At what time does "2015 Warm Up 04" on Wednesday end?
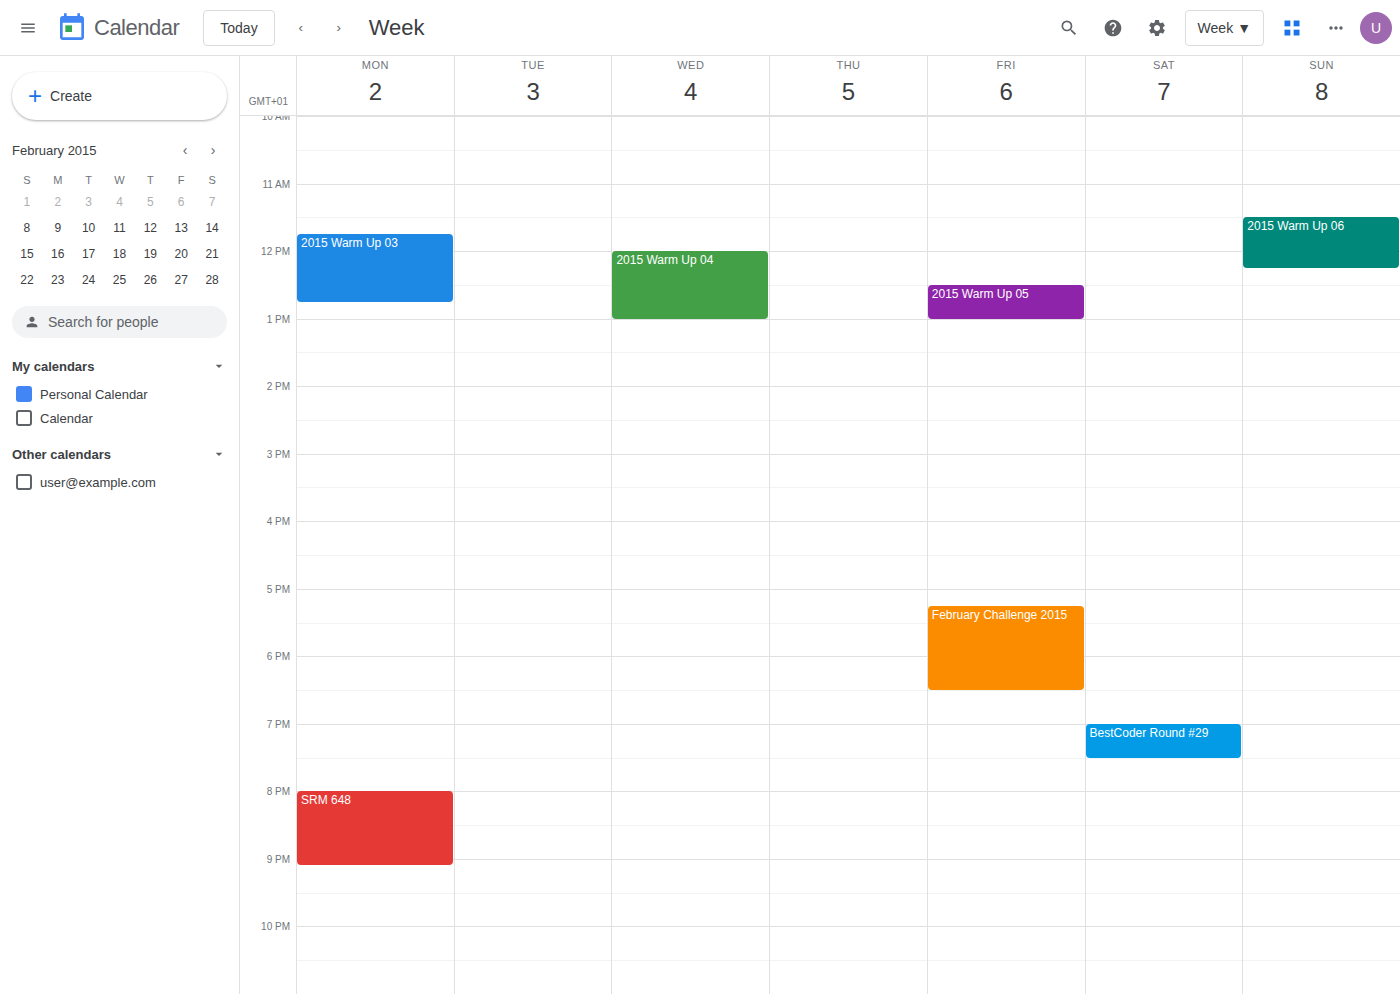
1:00 PM